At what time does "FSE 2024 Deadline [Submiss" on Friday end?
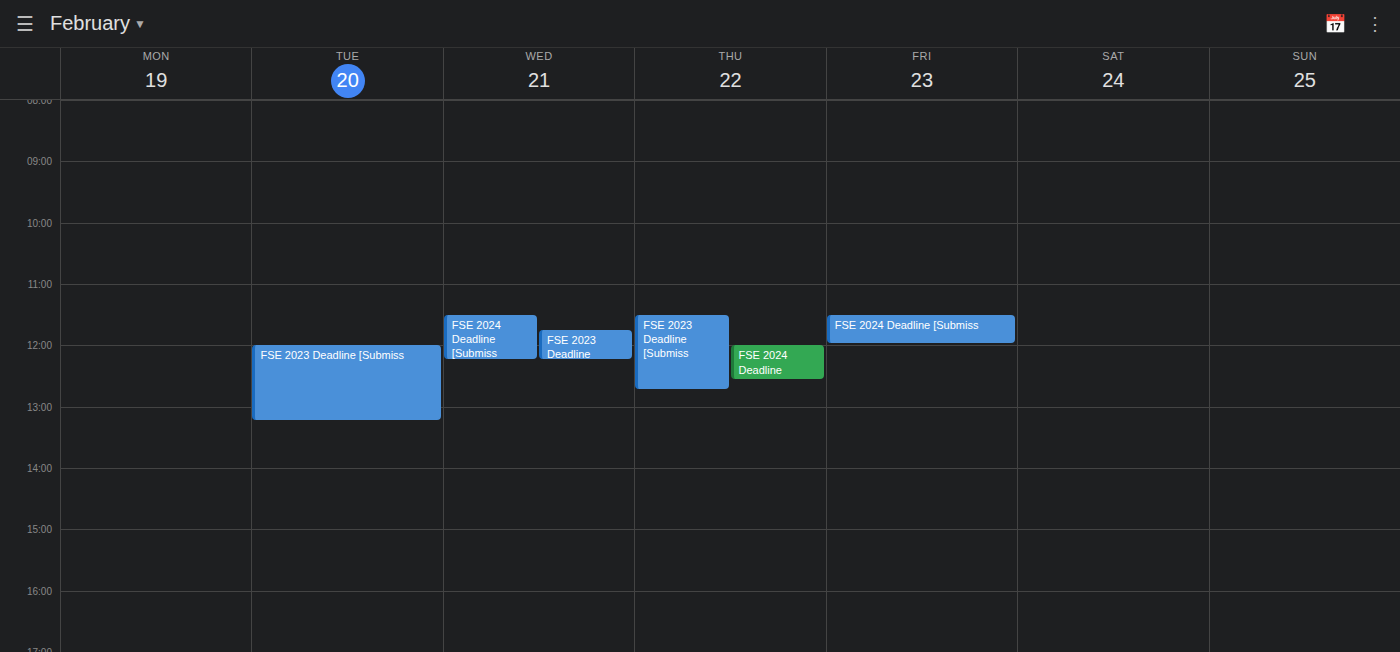
12:00 PM